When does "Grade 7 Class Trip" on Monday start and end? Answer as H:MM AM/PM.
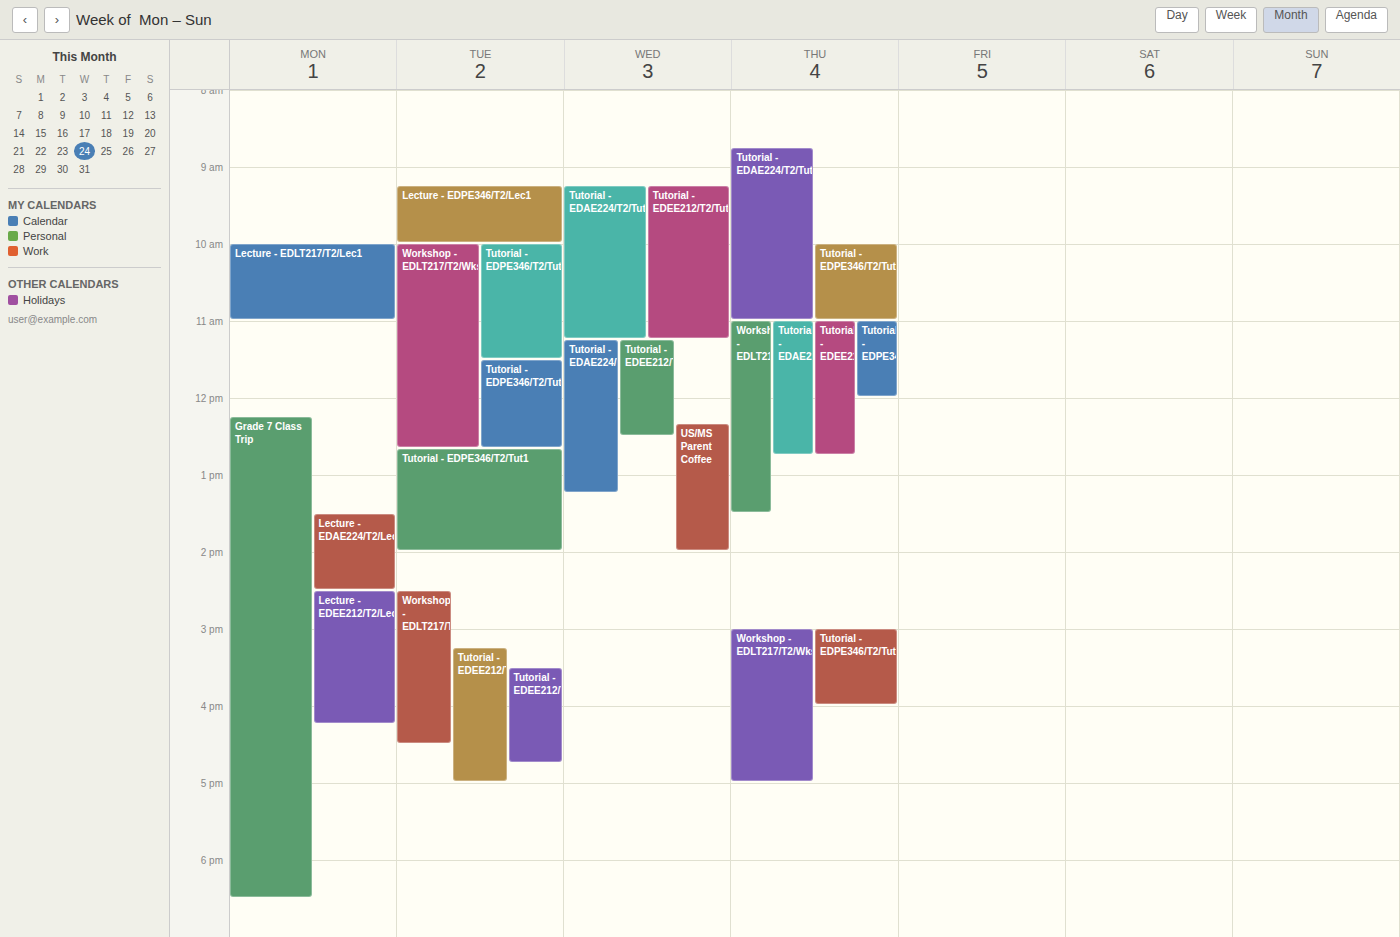
12:15 PM to 6:30 PM